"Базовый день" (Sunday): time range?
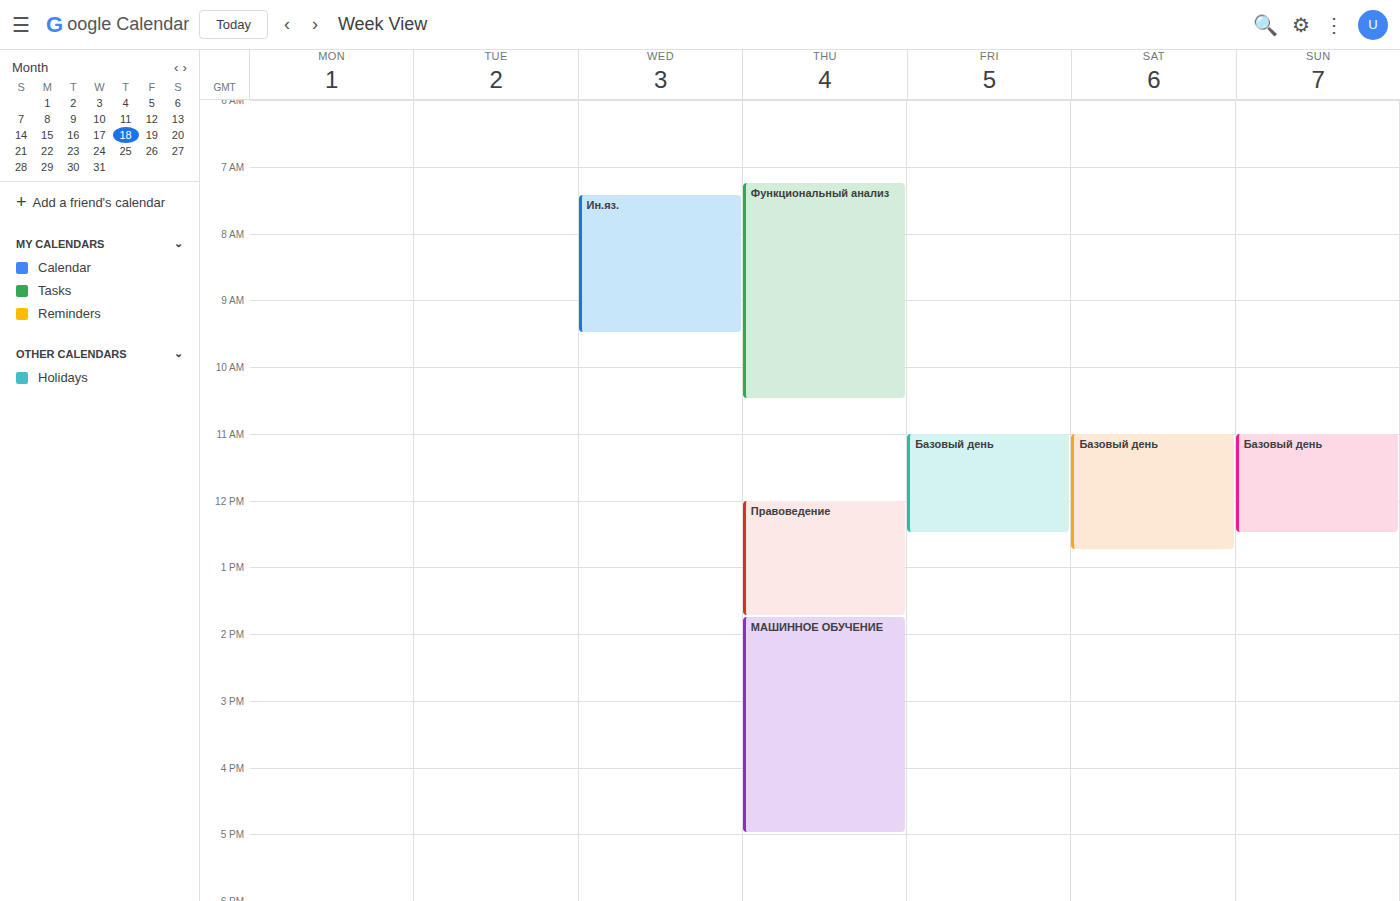
11:00 AM to 12:30 PM